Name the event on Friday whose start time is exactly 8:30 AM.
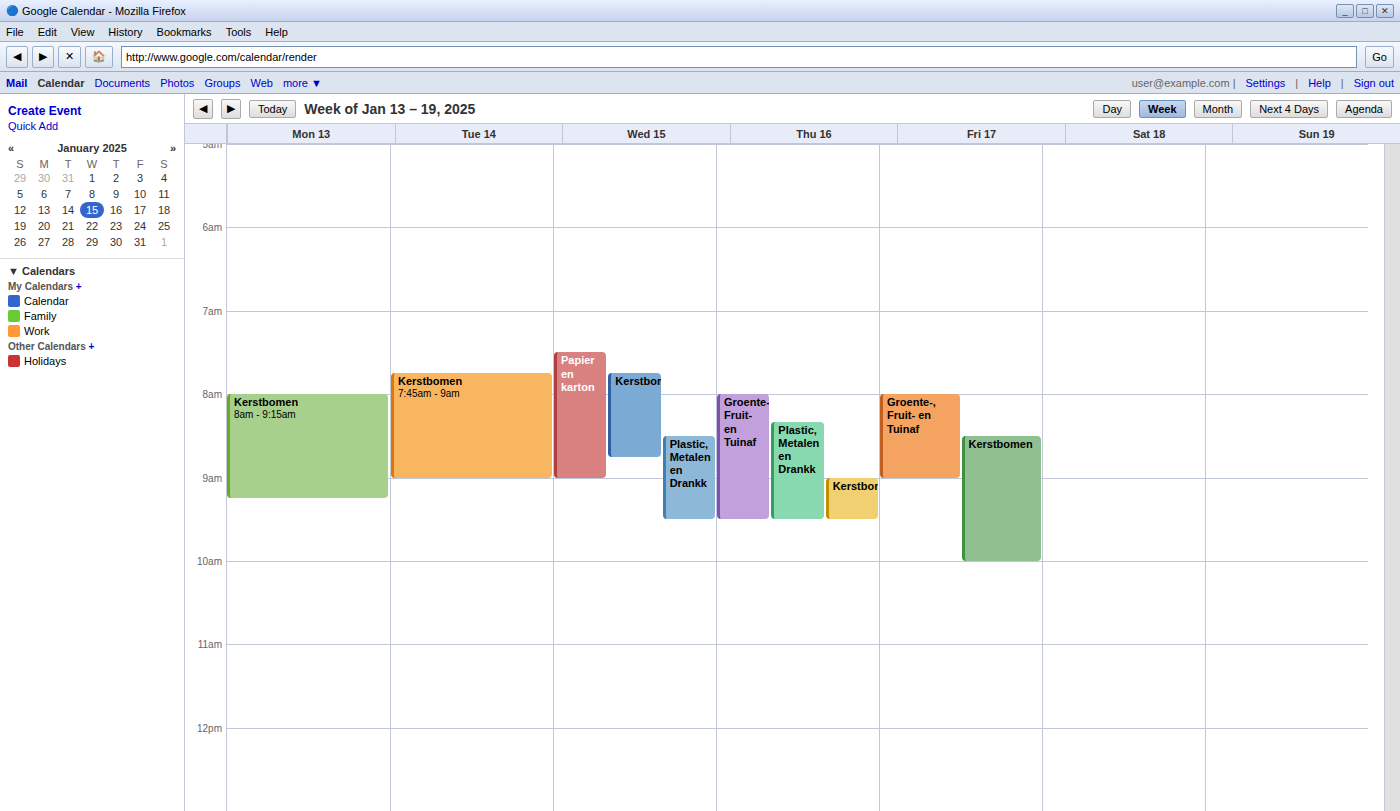
"Kerstbomen"